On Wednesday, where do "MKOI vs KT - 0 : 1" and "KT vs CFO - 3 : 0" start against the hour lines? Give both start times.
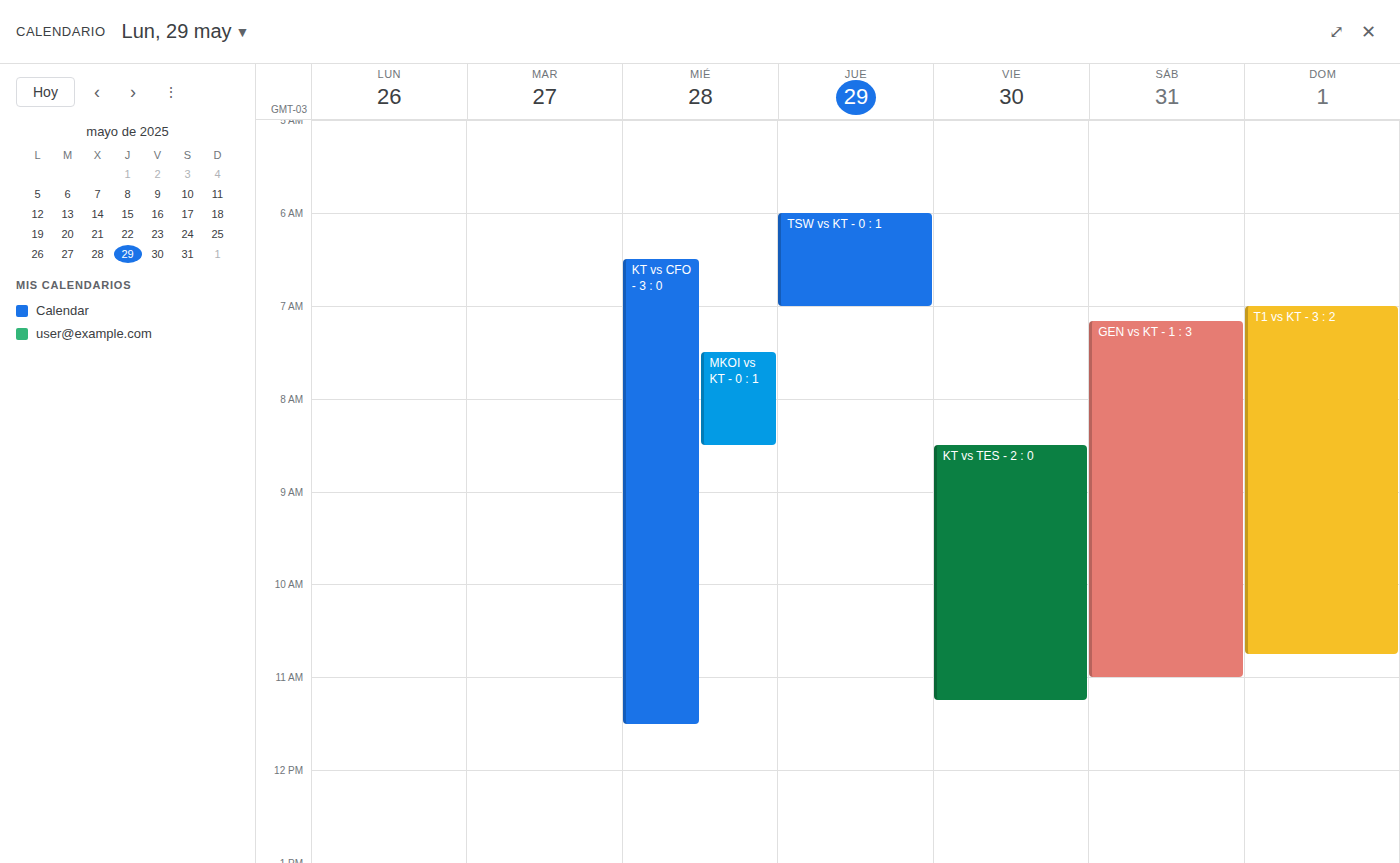
"MKOI vs KT - 0 : 1": 07:30, halfway between the 07:00 and 08:00 lines. "KT vs CFO - 3 : 0": 06:30, halfway between the 06:00 and 07:00 lines.